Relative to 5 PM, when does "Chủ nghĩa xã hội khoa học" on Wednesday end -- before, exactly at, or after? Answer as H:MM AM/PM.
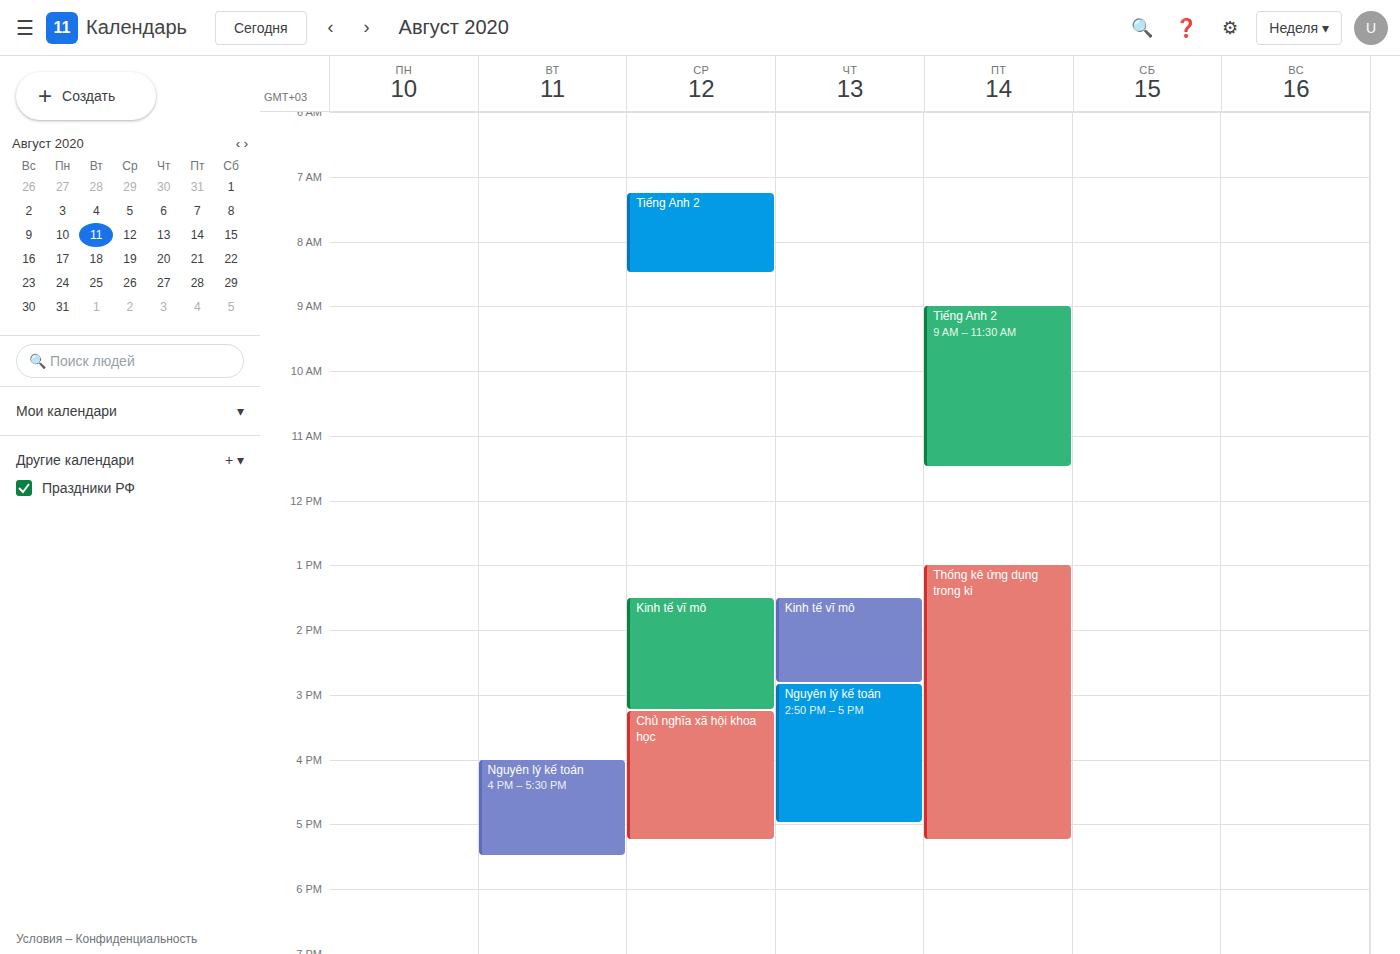
5:15 PM -- after 5 PM, 15 minutes below the 5 PM line.